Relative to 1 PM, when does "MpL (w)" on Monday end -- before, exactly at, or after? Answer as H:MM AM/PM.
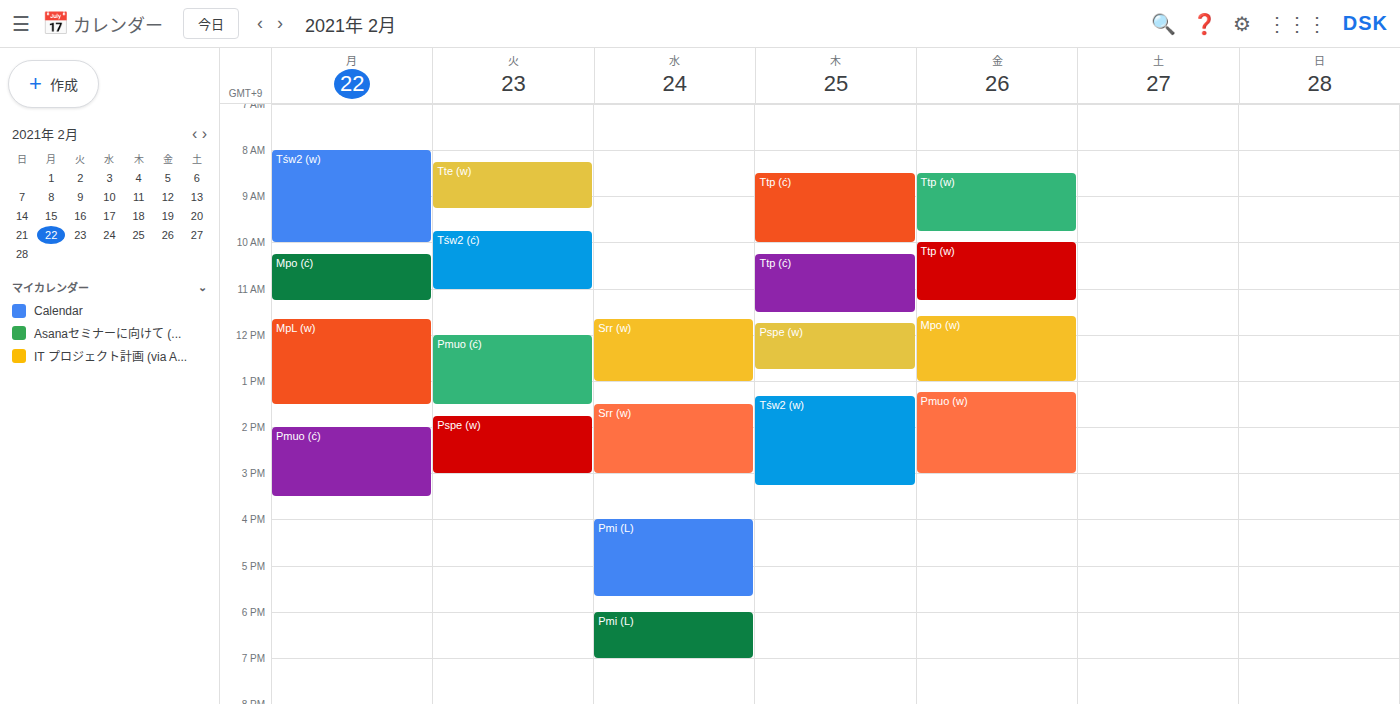
1:30 PM -- after 1 PM, 30 minutes below the 1 PM line.